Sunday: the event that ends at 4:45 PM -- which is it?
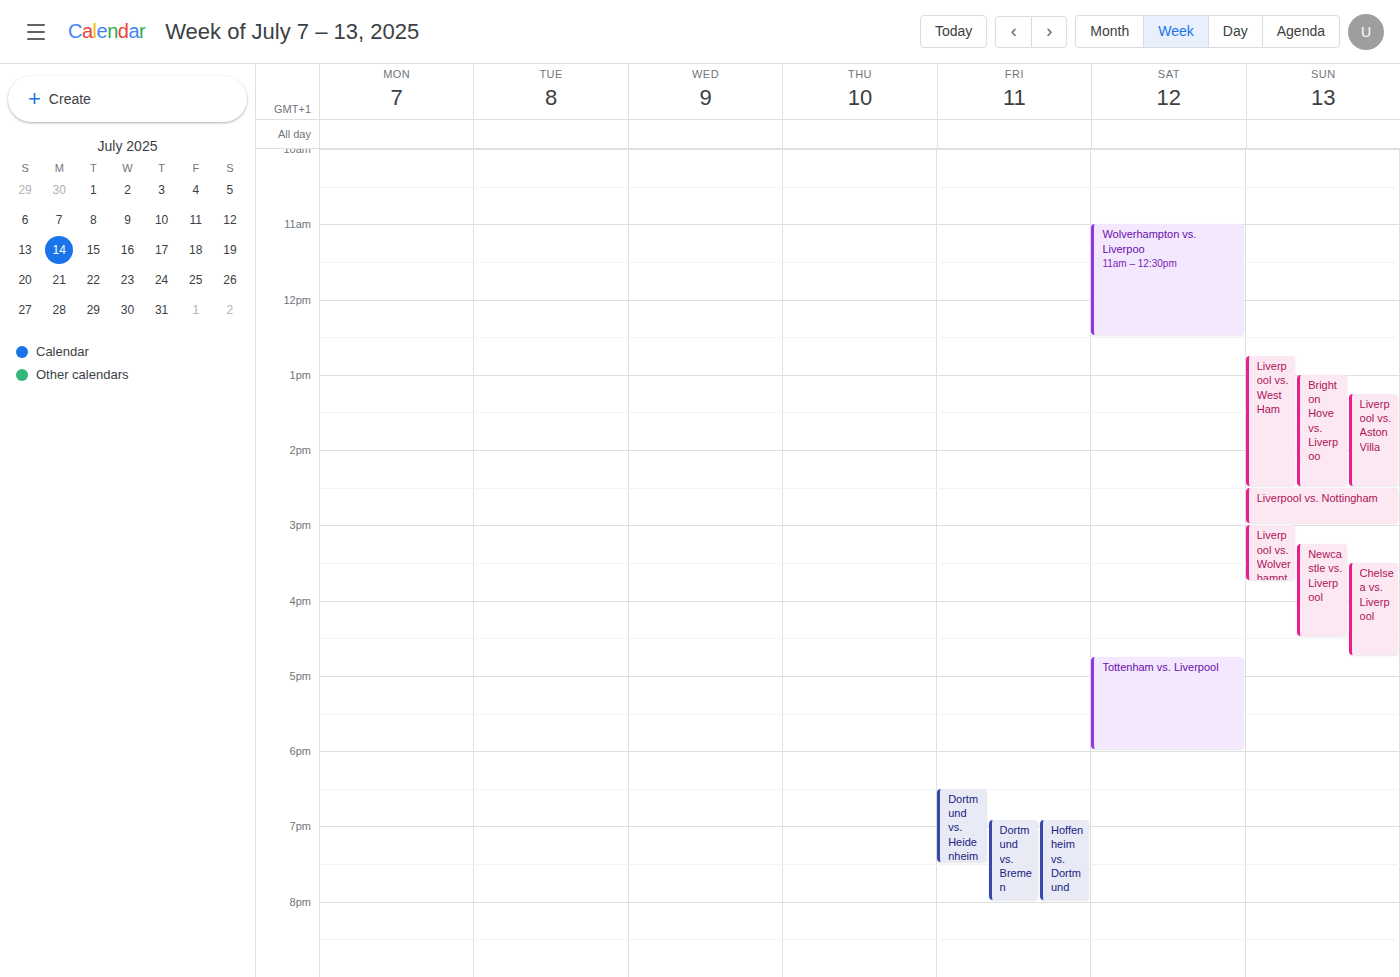
"Chelsea vs. Liverpool"